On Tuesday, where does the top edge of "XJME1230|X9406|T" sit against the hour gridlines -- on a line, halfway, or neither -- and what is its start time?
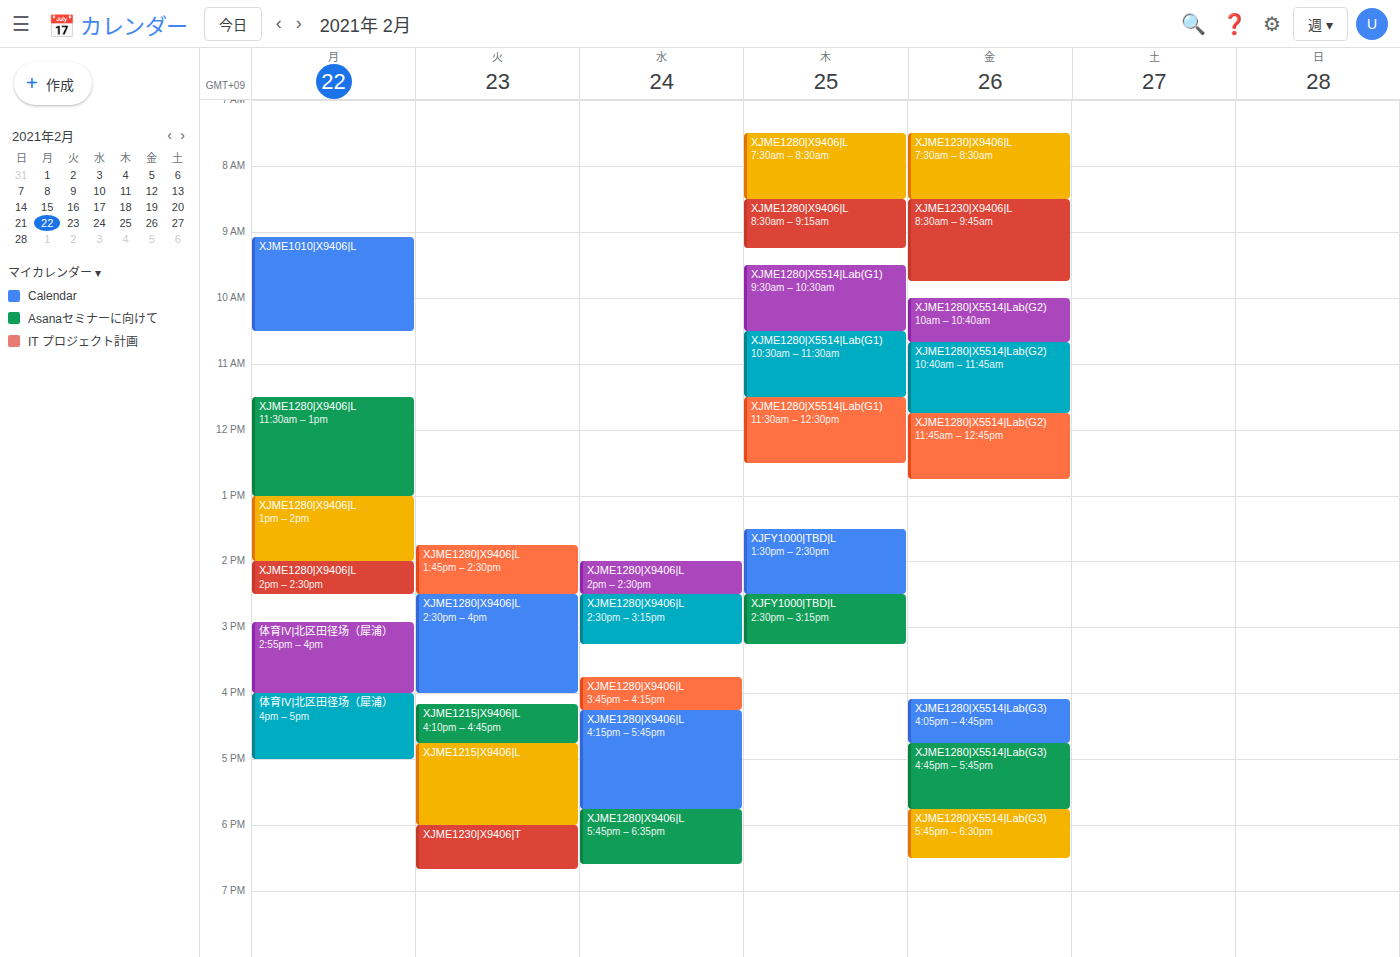
6:00 PM -- exactly on the 6 PM line.